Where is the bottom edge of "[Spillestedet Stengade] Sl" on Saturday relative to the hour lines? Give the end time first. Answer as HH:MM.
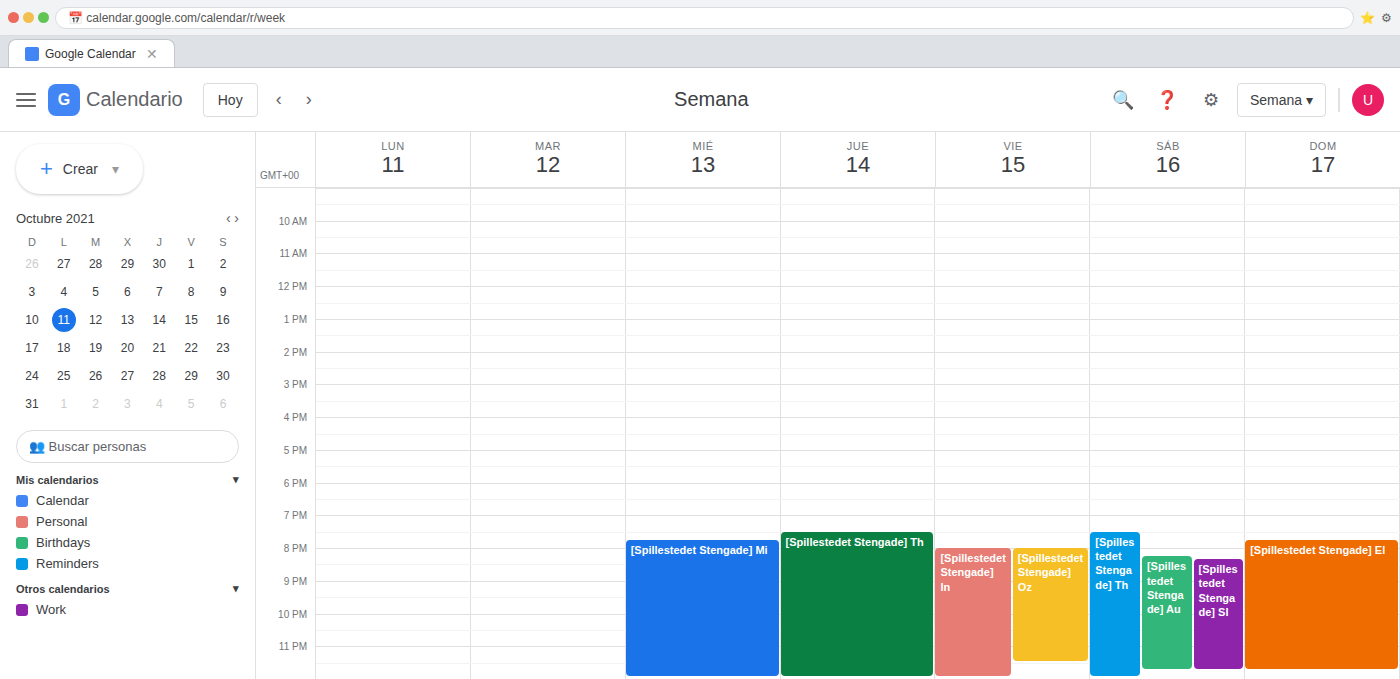
23:45 -- neither: three quarters of the way from the 23:00 line to the 24:00 line.